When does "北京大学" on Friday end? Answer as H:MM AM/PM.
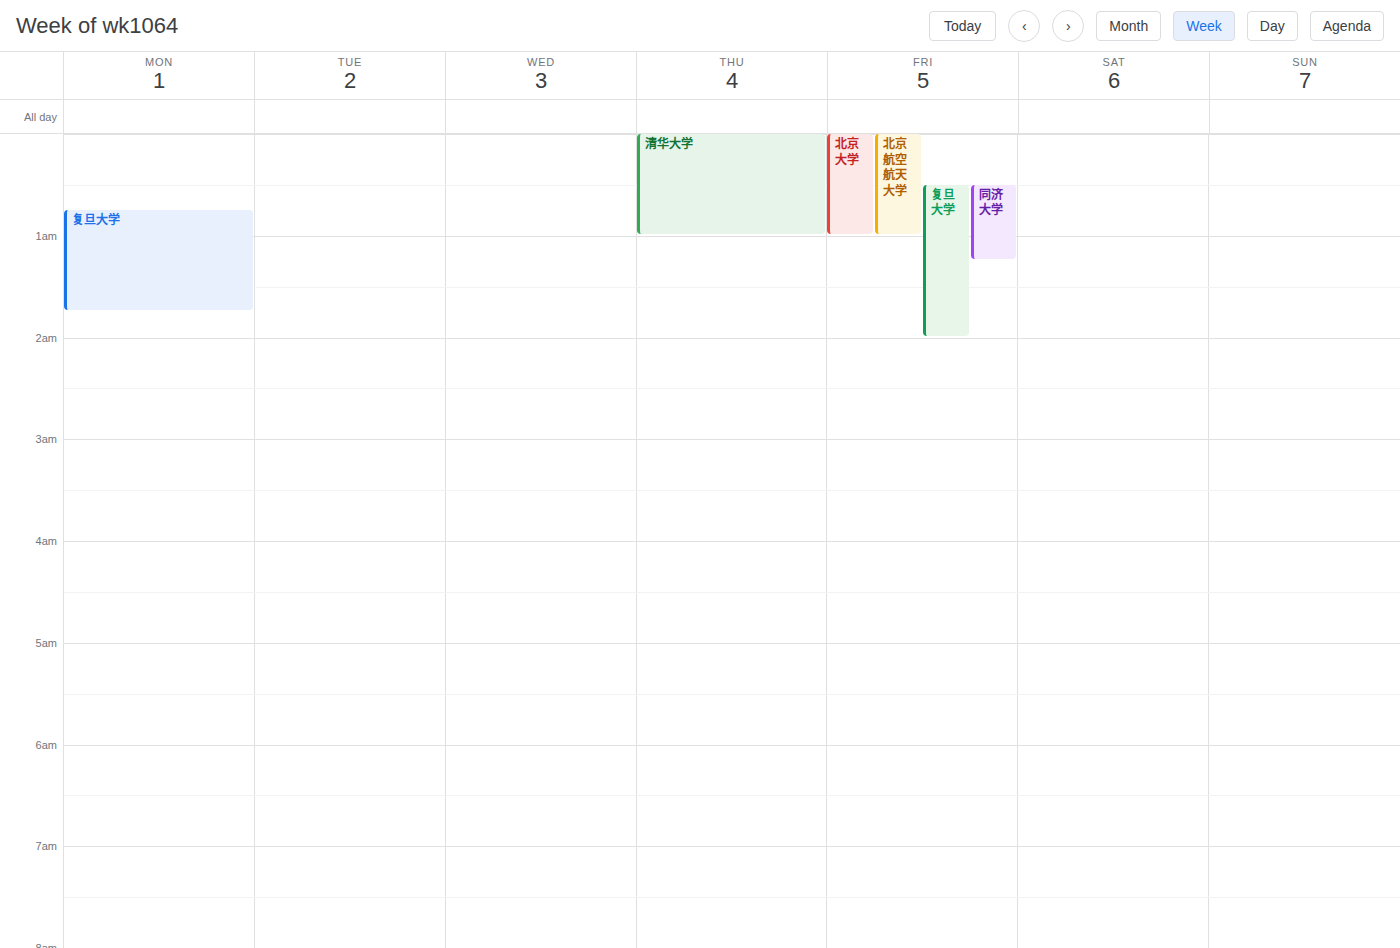
1:00 AM